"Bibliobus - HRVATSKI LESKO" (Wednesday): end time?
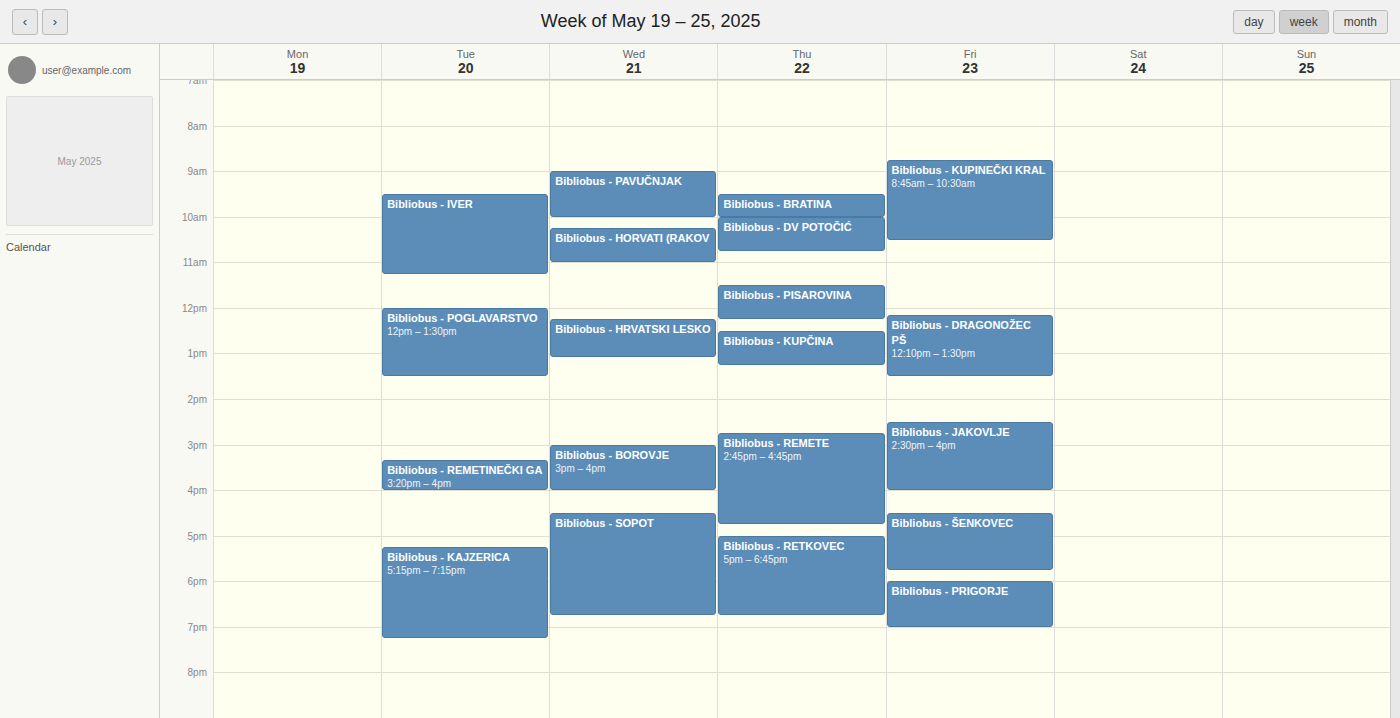
1:05 PM